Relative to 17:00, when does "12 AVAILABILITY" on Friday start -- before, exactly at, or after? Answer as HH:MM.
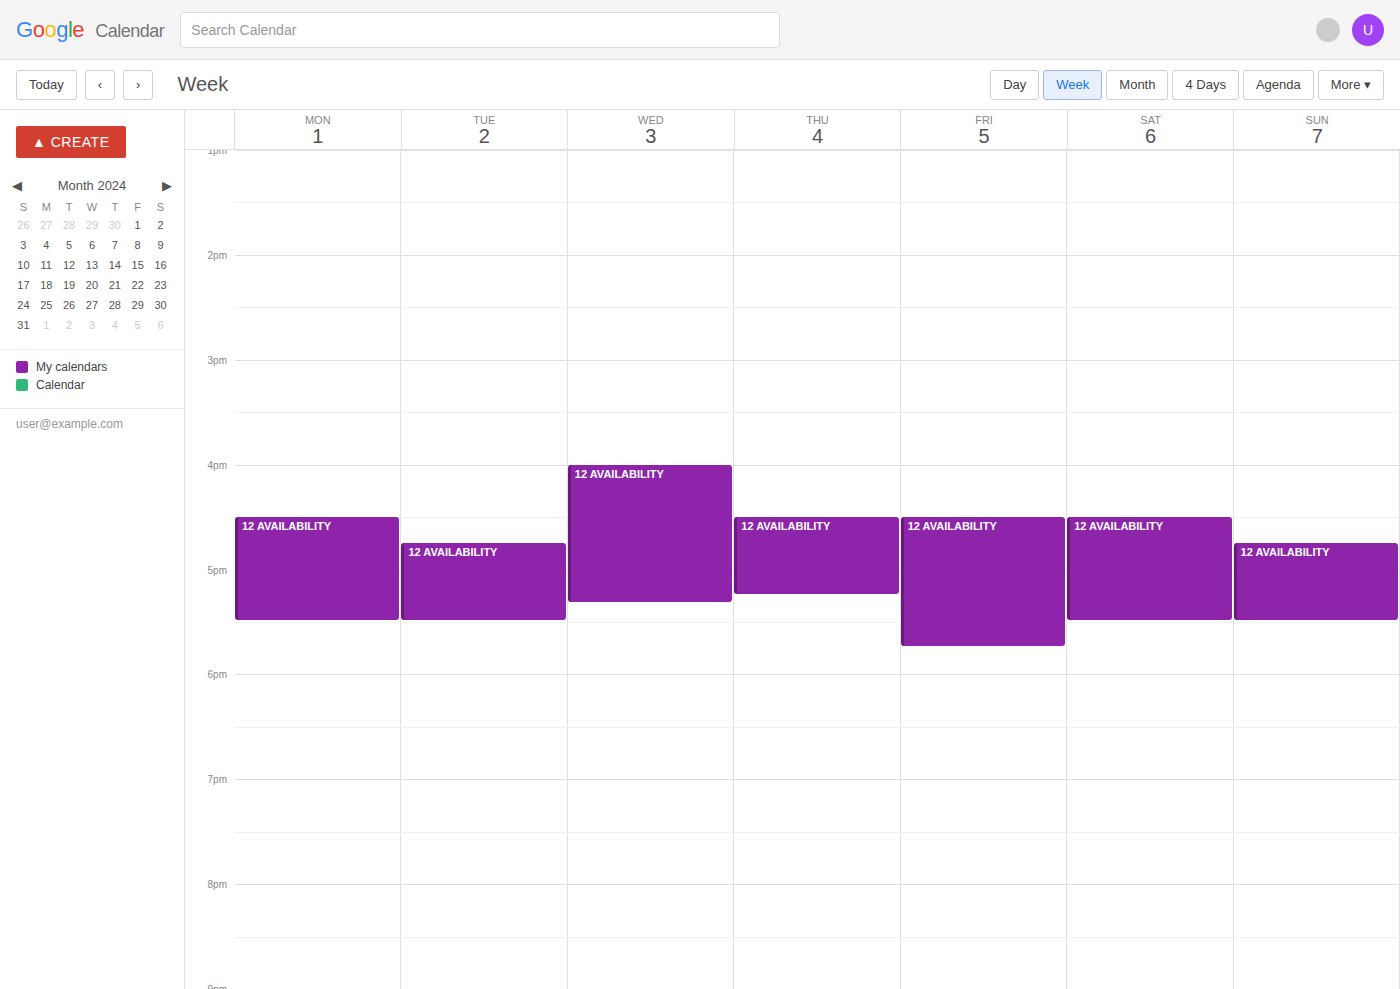
16:30 -- before 17:00, 30 minutes above the 17:00 line.